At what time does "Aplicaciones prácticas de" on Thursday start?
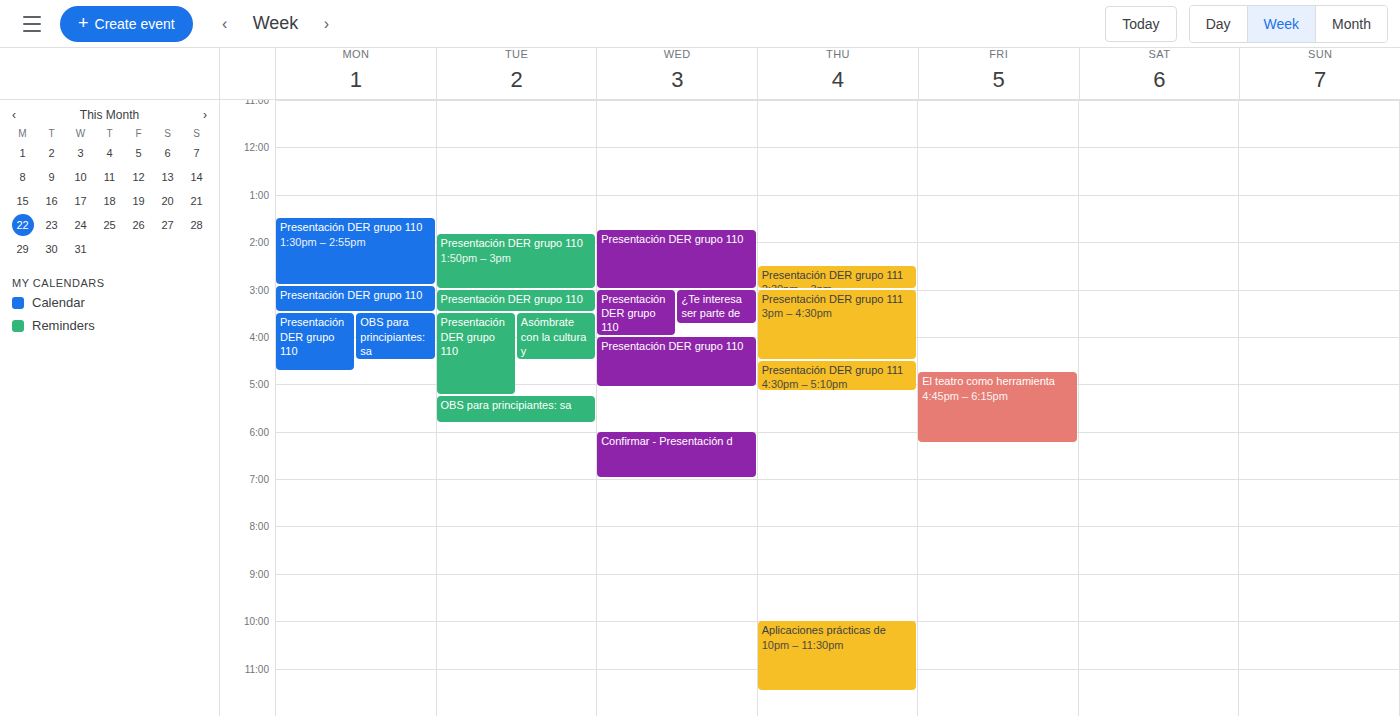
10:00 PM